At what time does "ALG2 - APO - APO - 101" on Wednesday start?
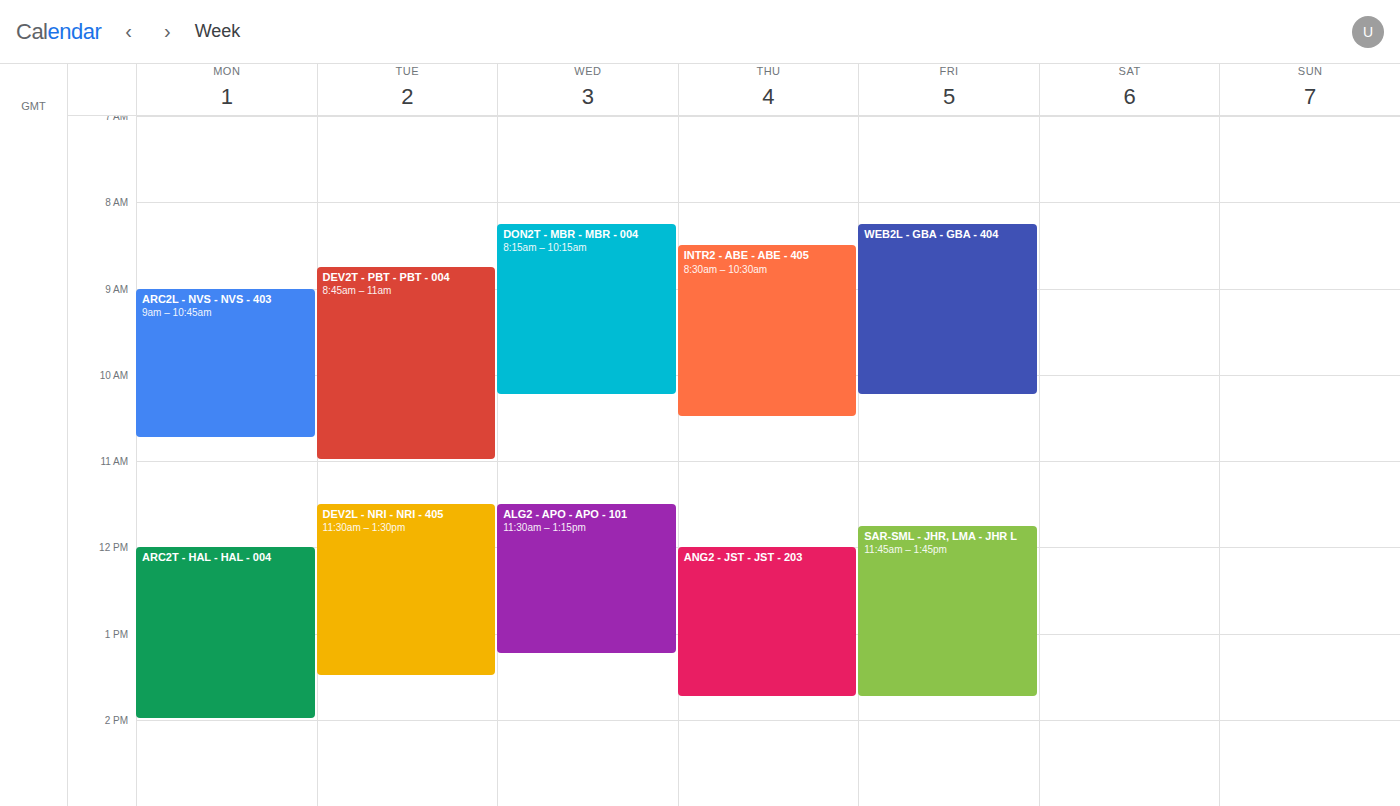
11:30